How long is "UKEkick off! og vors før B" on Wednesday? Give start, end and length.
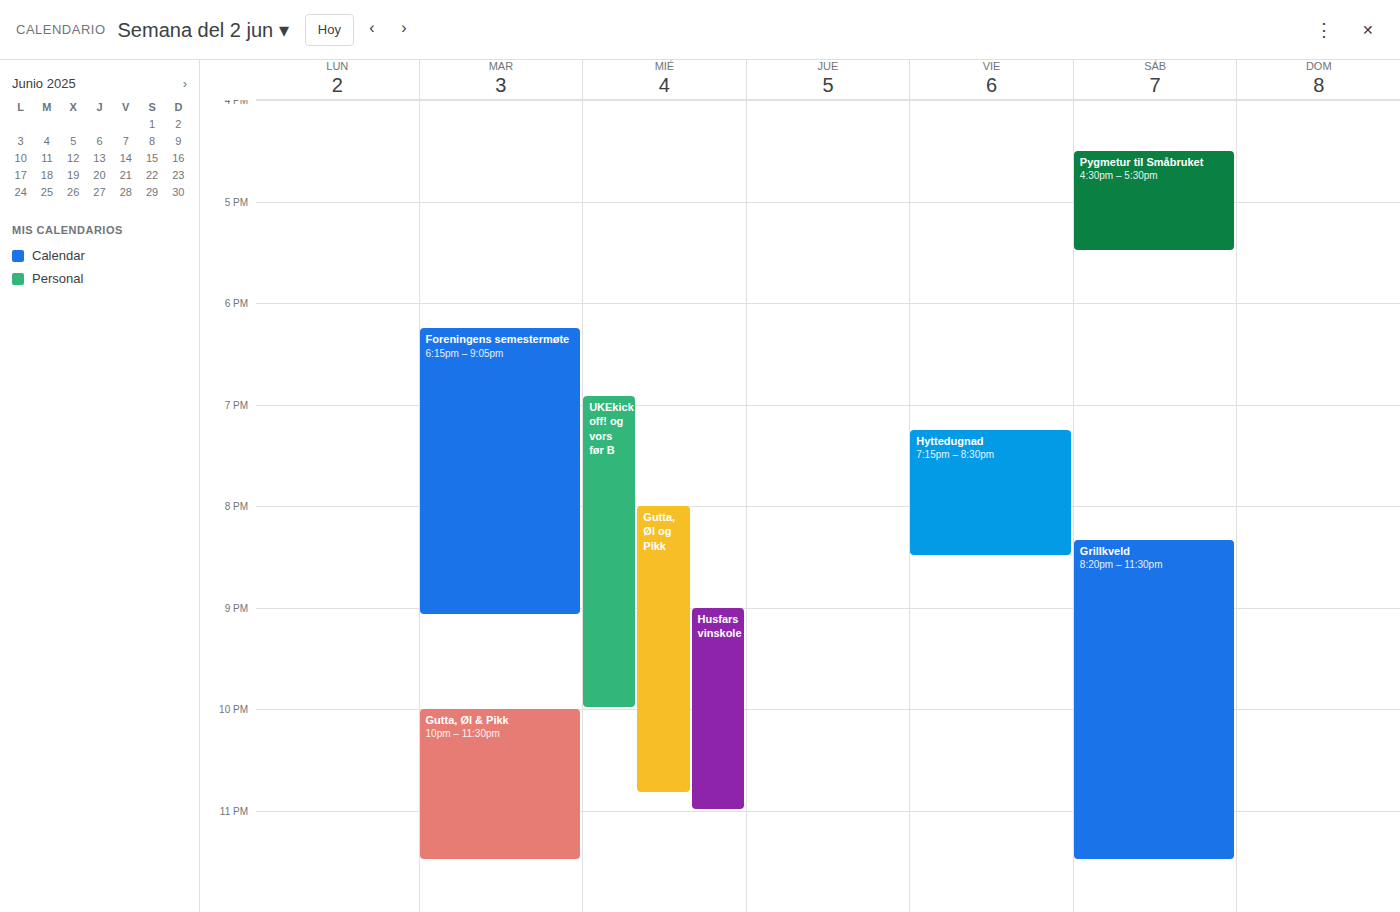
6:55 PM to 10:00 PM, 3 hours 5 minutes